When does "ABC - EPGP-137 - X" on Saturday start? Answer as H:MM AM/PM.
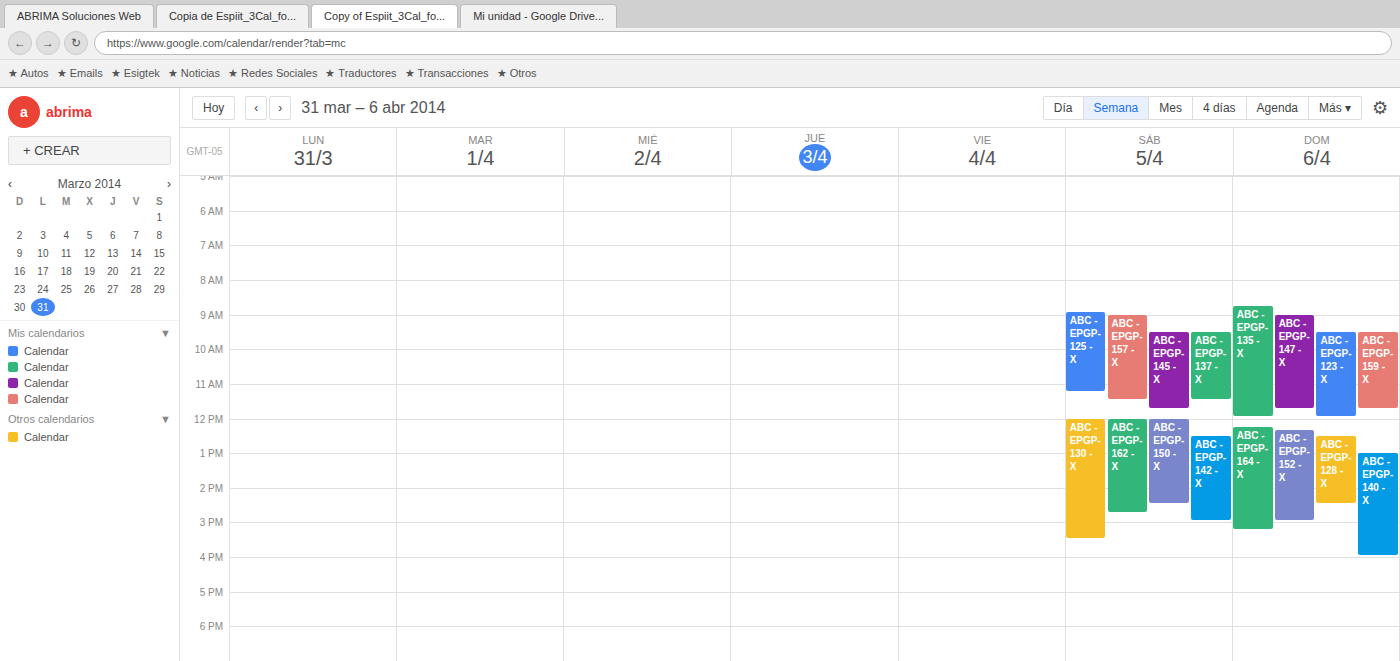
9:30 AM